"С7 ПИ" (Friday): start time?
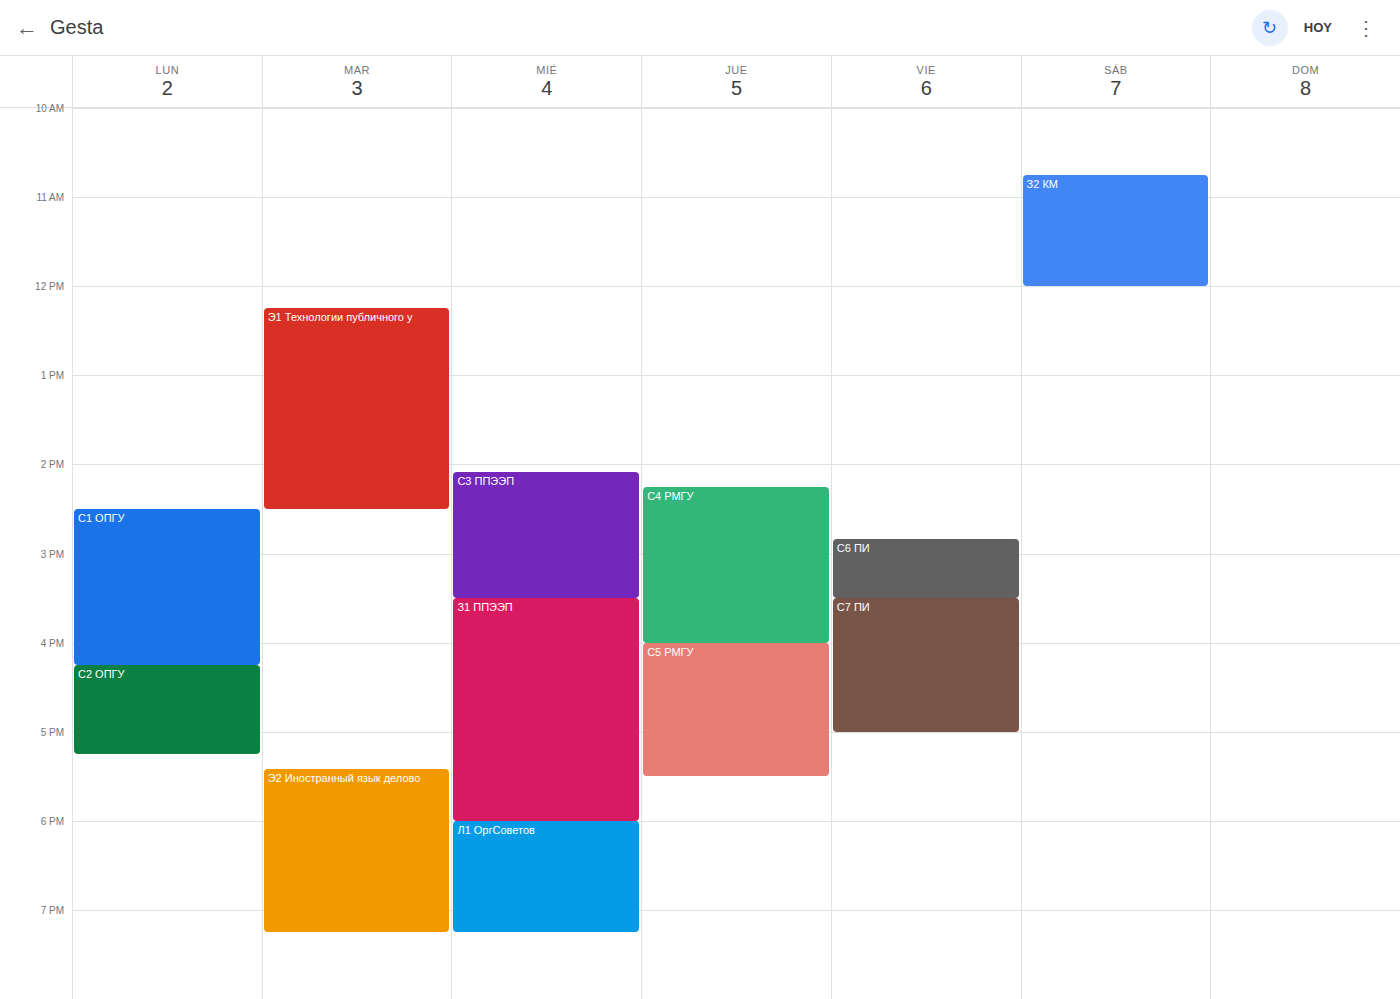
3:30 PM